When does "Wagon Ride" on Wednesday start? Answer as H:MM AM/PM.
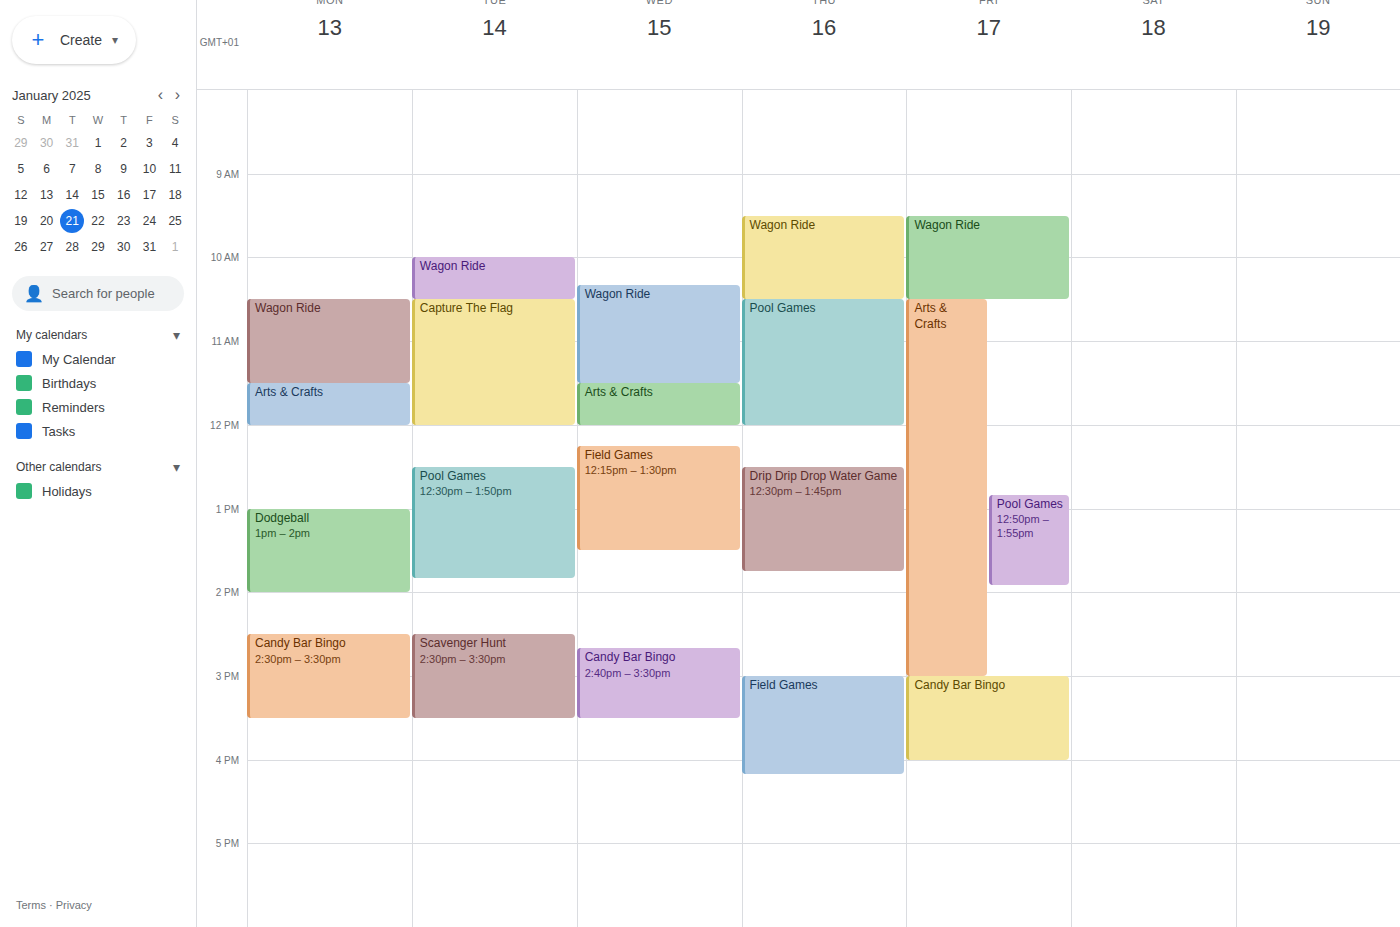
10:20 AM